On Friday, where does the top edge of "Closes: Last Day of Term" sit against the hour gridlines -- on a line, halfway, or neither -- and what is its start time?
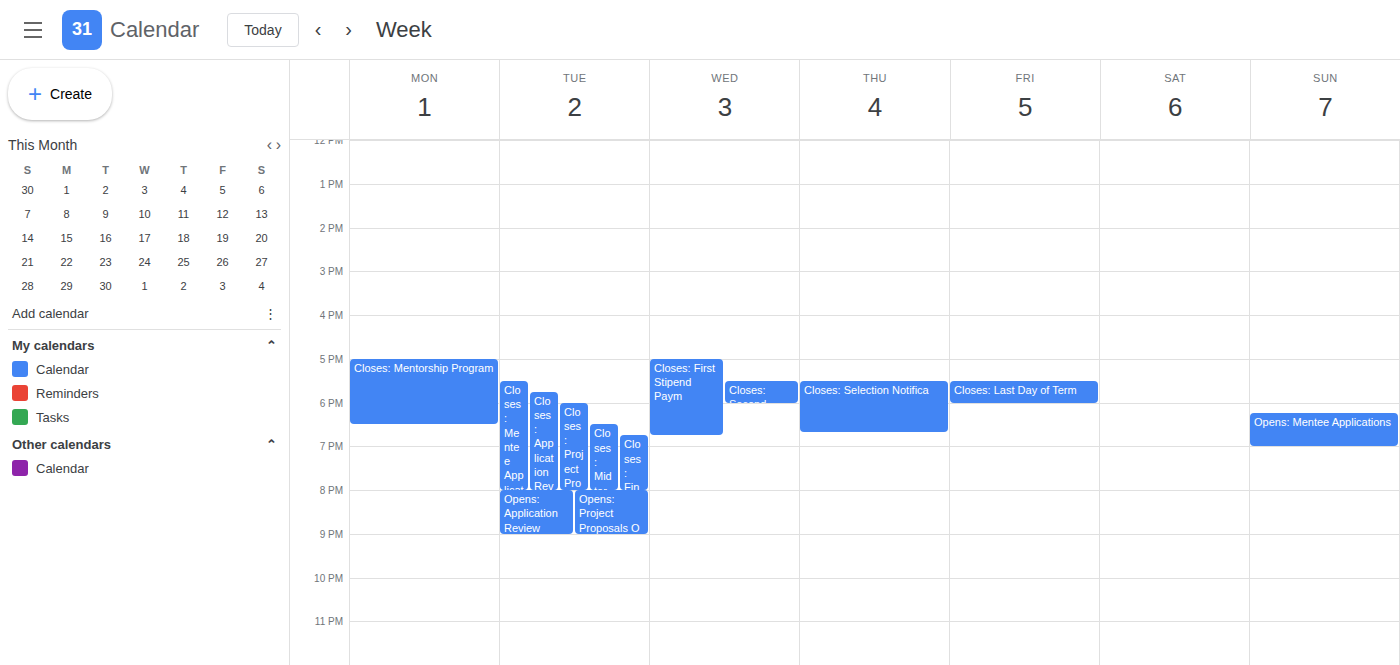
5:30 PM -- halfway between the 5 PM and 6 PM lines.